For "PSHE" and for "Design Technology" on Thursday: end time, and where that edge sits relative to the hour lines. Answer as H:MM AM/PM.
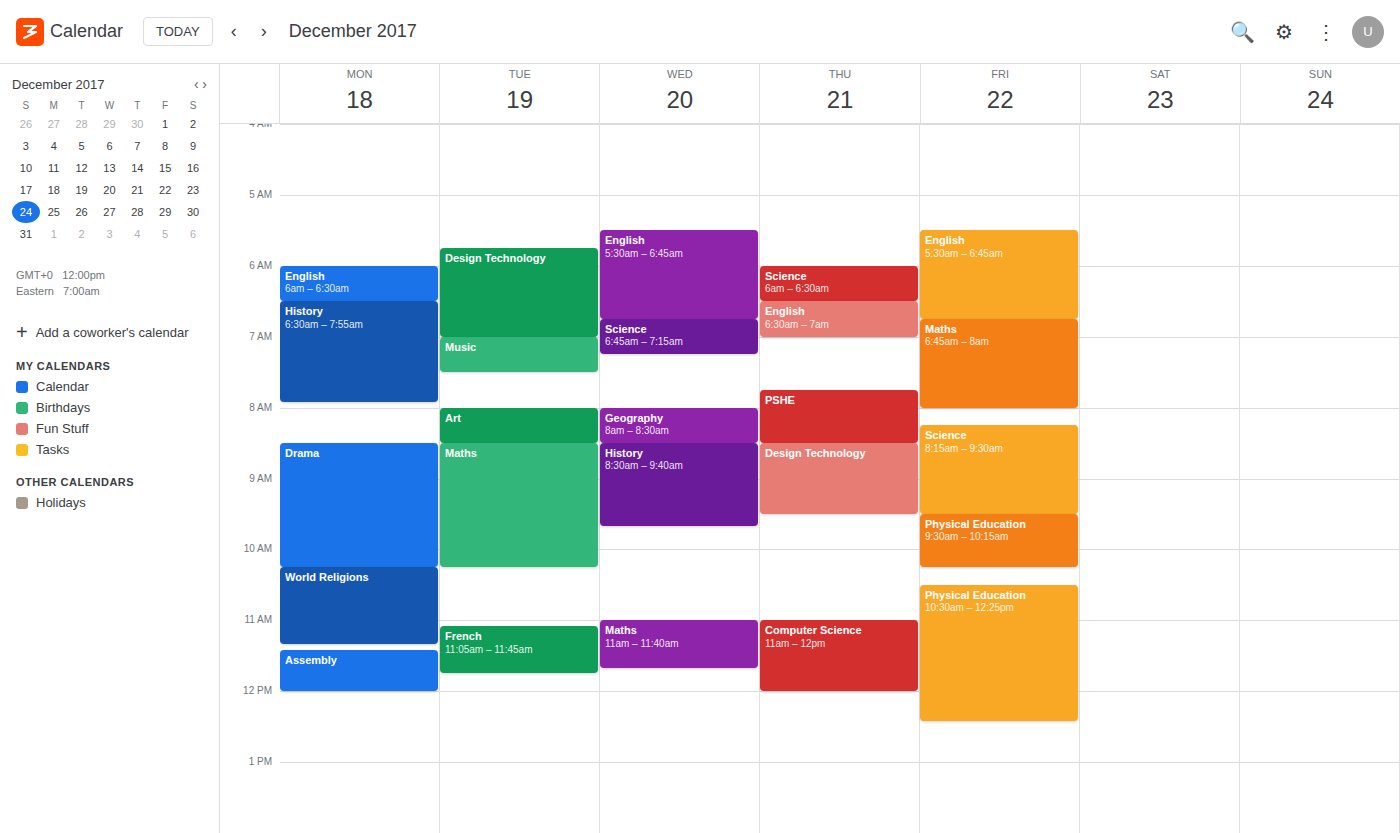
"PSHE": 8:30 AM, halfway between the 8 AM and 9 AM lines. "Design Technology": 9:30 AM, halfway between the 9 AM and 10 AM lines.